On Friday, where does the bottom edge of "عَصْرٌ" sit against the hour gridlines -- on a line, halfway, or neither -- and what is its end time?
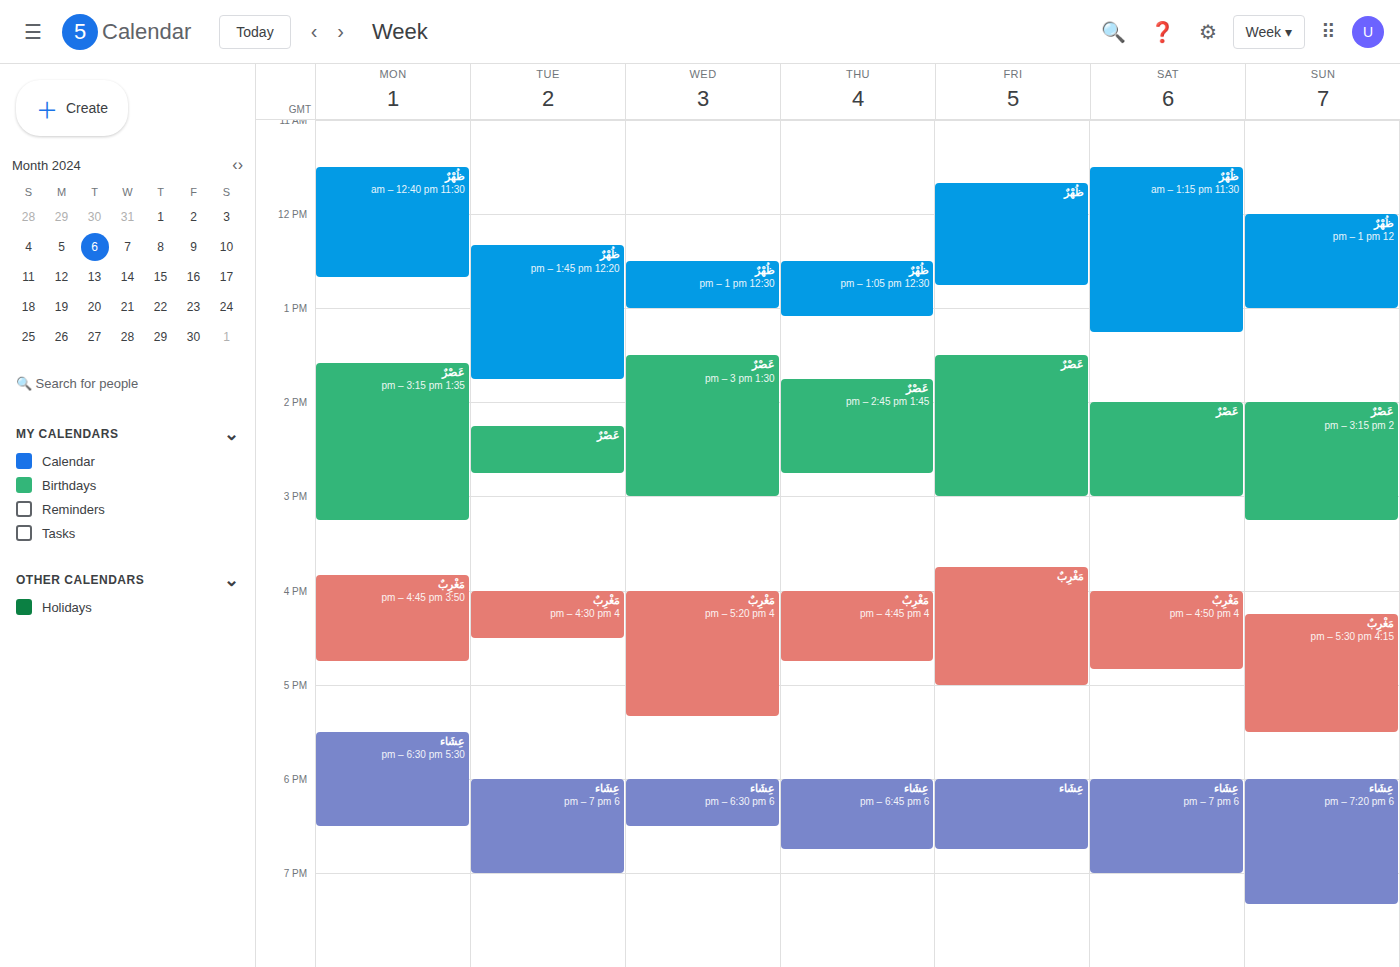
15:00 -- exactly on the 15:00 line.